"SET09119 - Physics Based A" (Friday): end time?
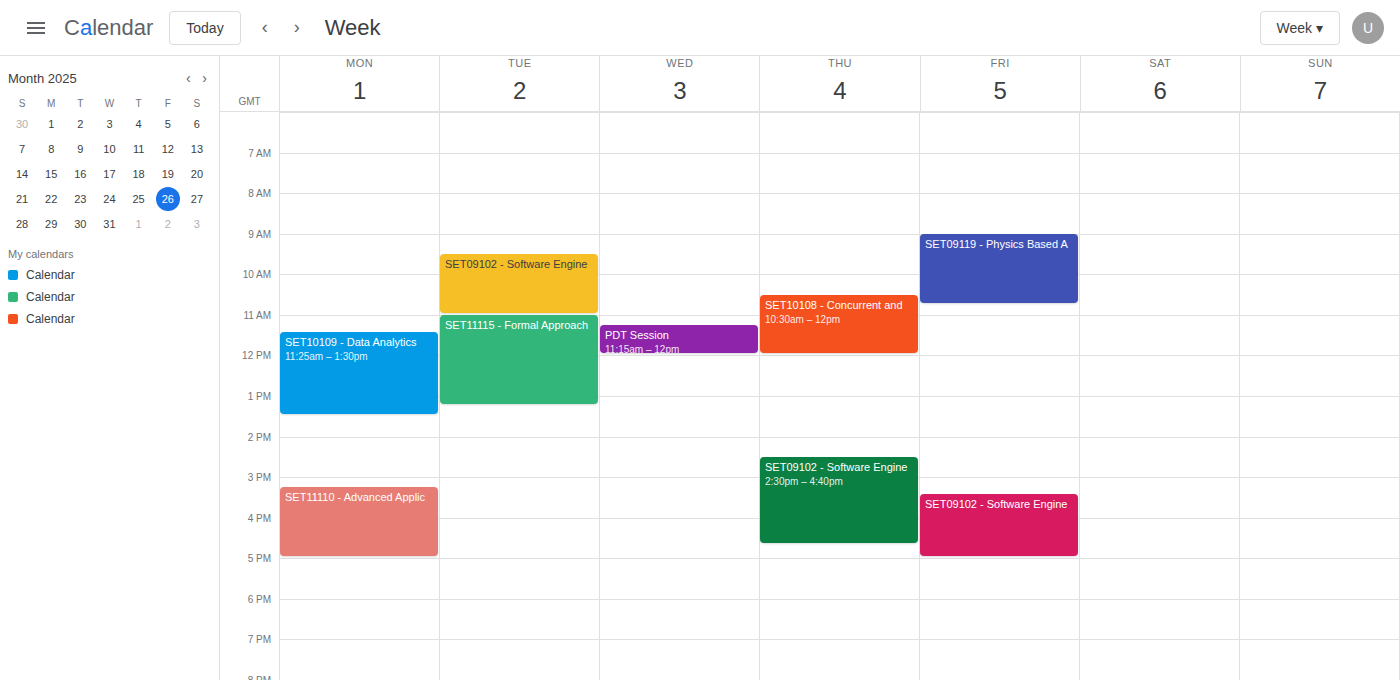
10:45